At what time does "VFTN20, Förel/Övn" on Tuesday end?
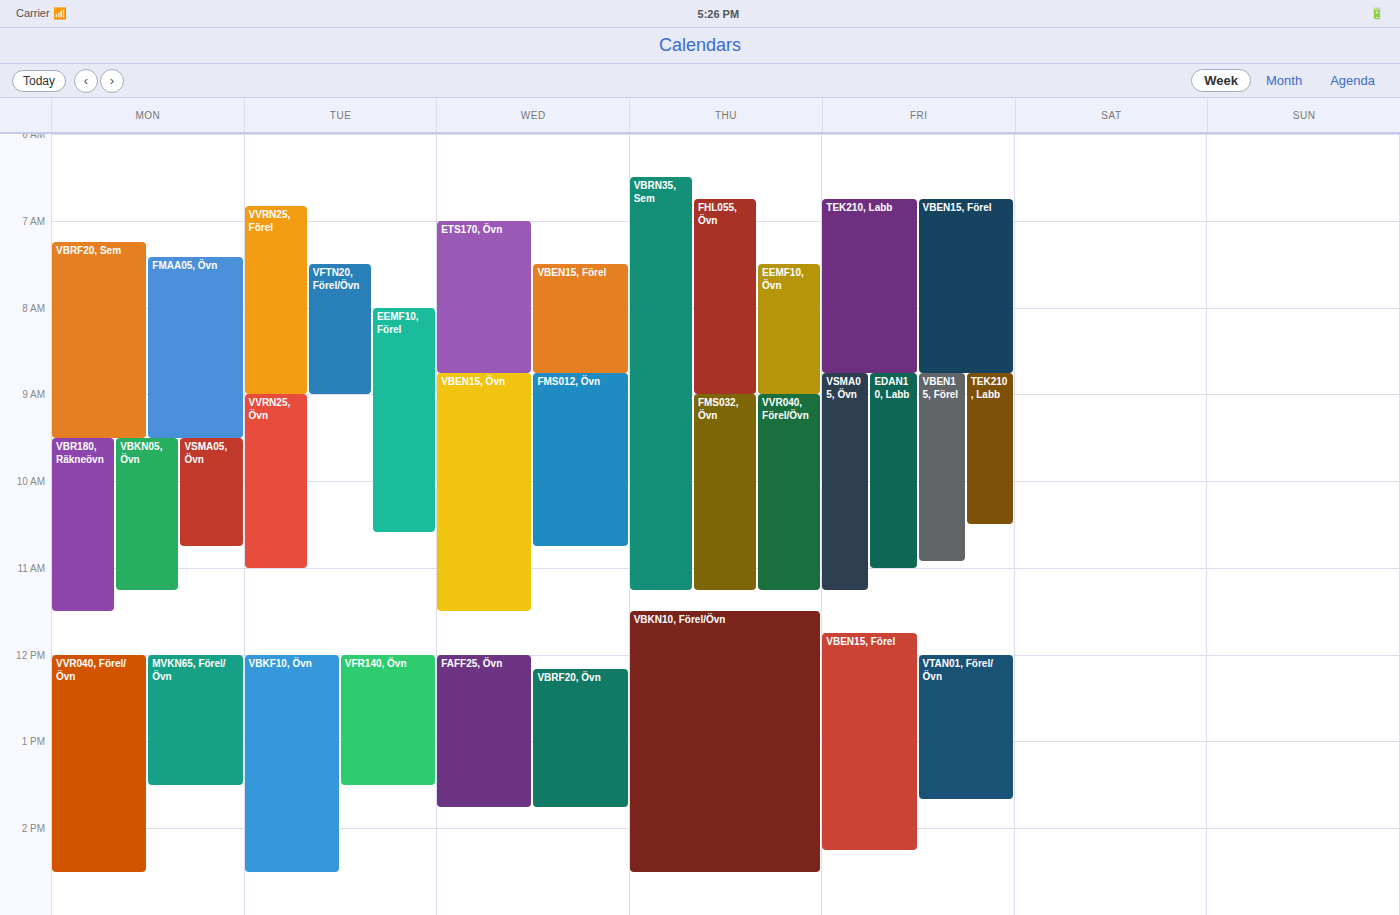
9:00 AM